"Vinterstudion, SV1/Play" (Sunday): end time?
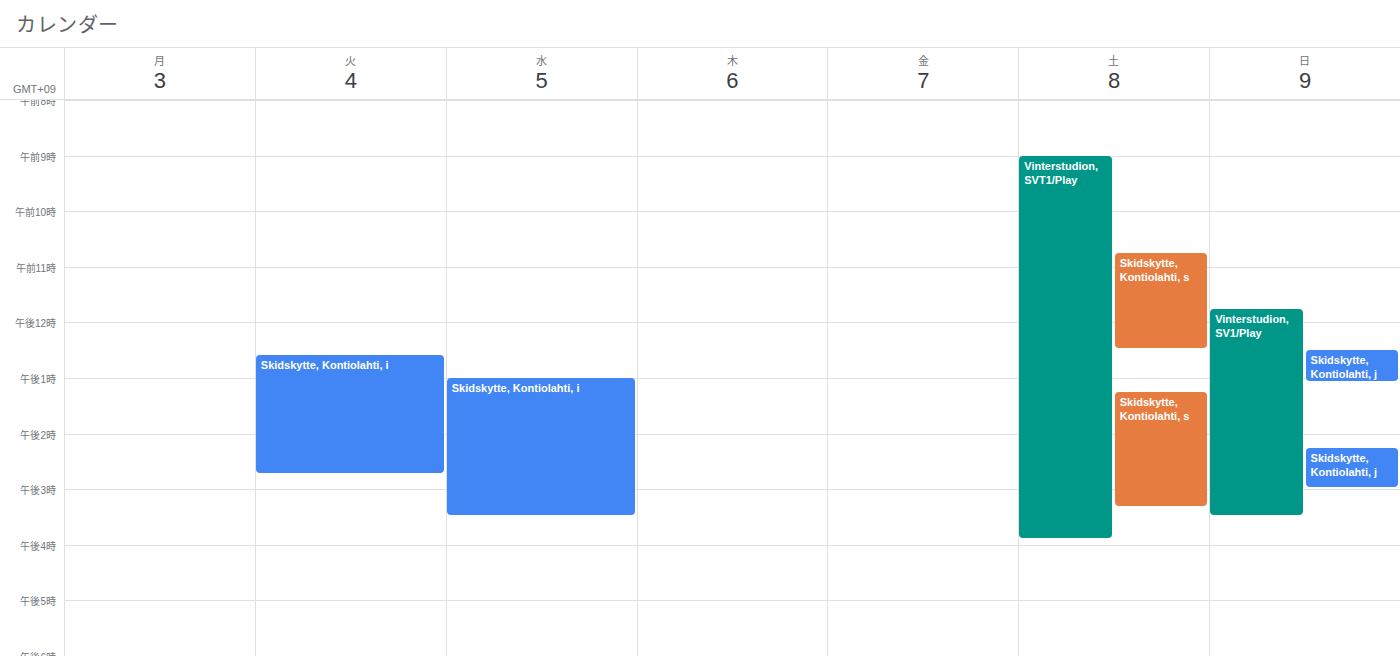
3:30 PM